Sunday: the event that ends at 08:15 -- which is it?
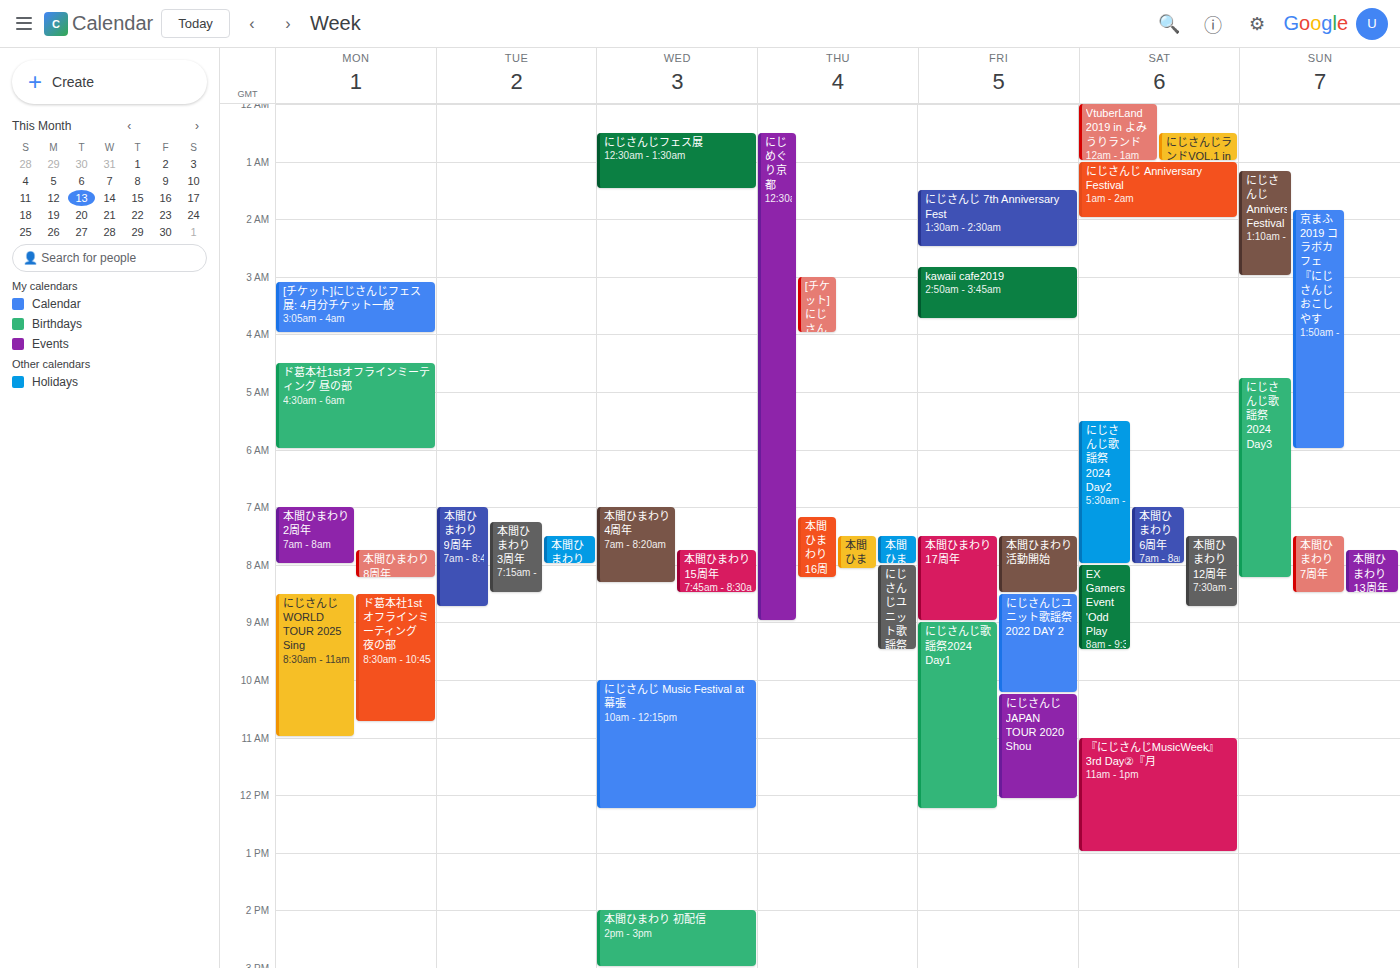
"にじさんじ歌謡祭2024 Day3"